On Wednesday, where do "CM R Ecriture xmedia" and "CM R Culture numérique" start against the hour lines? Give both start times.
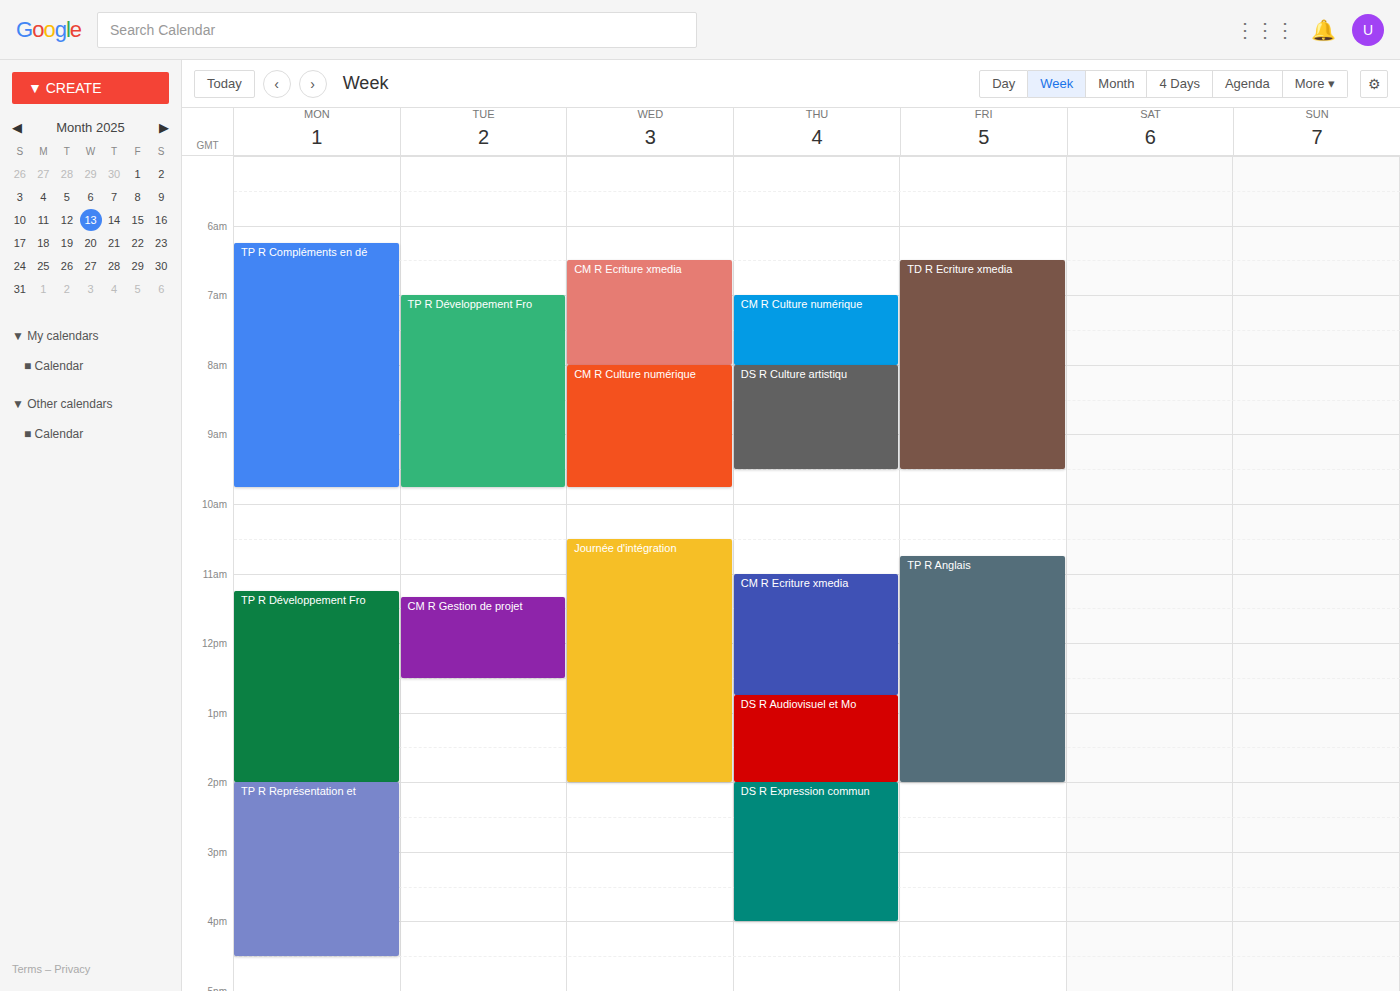
"CM R Ecriture xmedia": 6:30 AM, halfway between the 6 AM and 7 AM lines. "CM R Culture numérique": 8:00 AM, exactly on the 8 AM line.